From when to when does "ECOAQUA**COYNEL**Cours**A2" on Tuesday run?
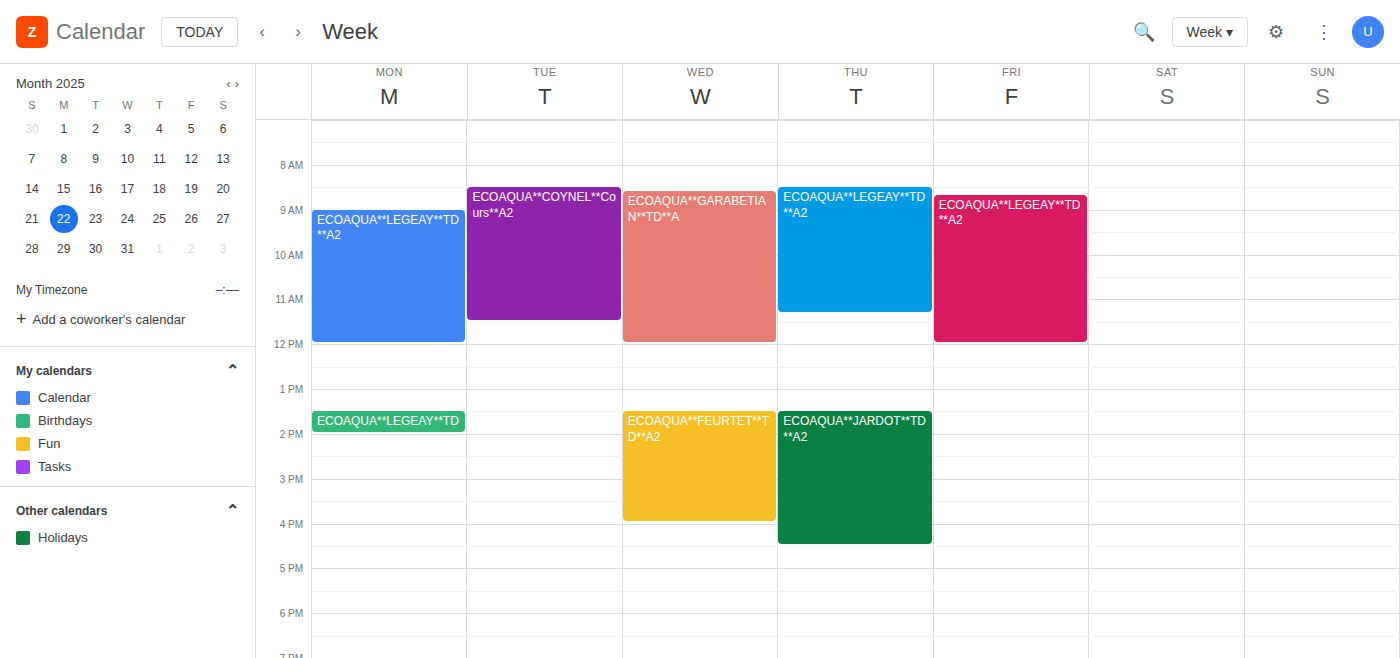
8:30 AM to 11:30 AM